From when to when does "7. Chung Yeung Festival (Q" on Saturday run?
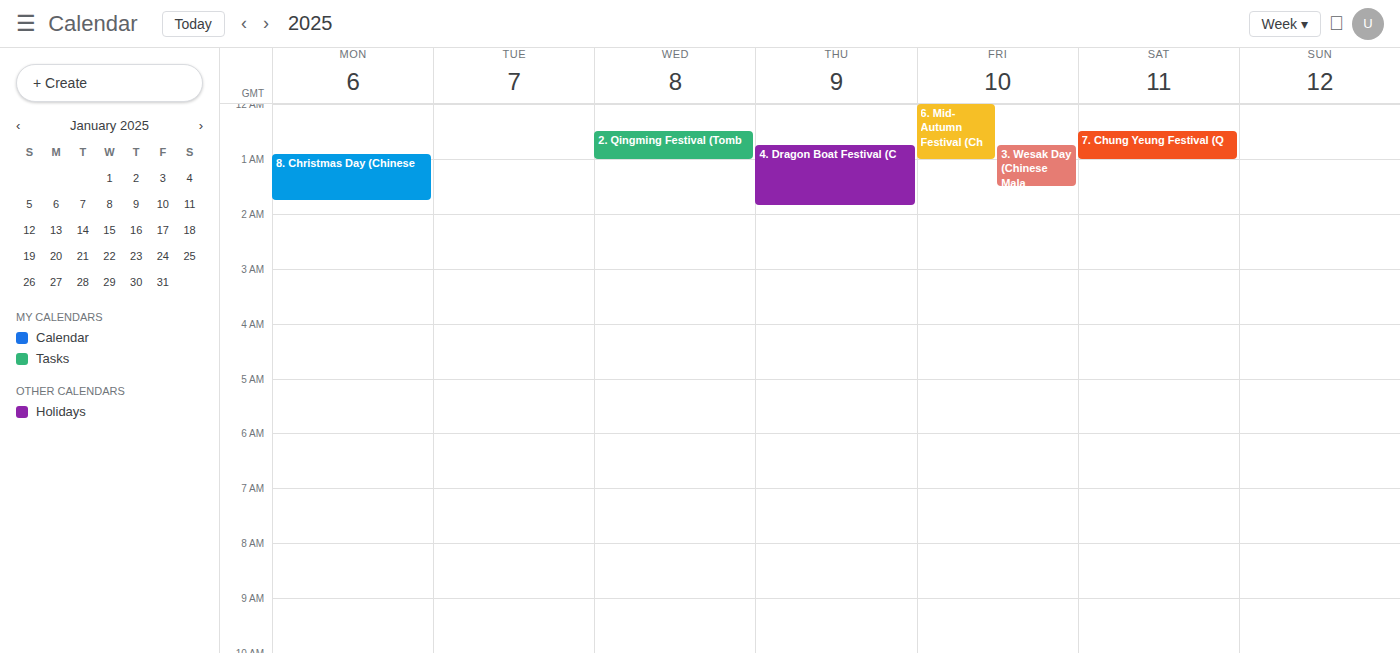
12:30 AM to 1:00 AM